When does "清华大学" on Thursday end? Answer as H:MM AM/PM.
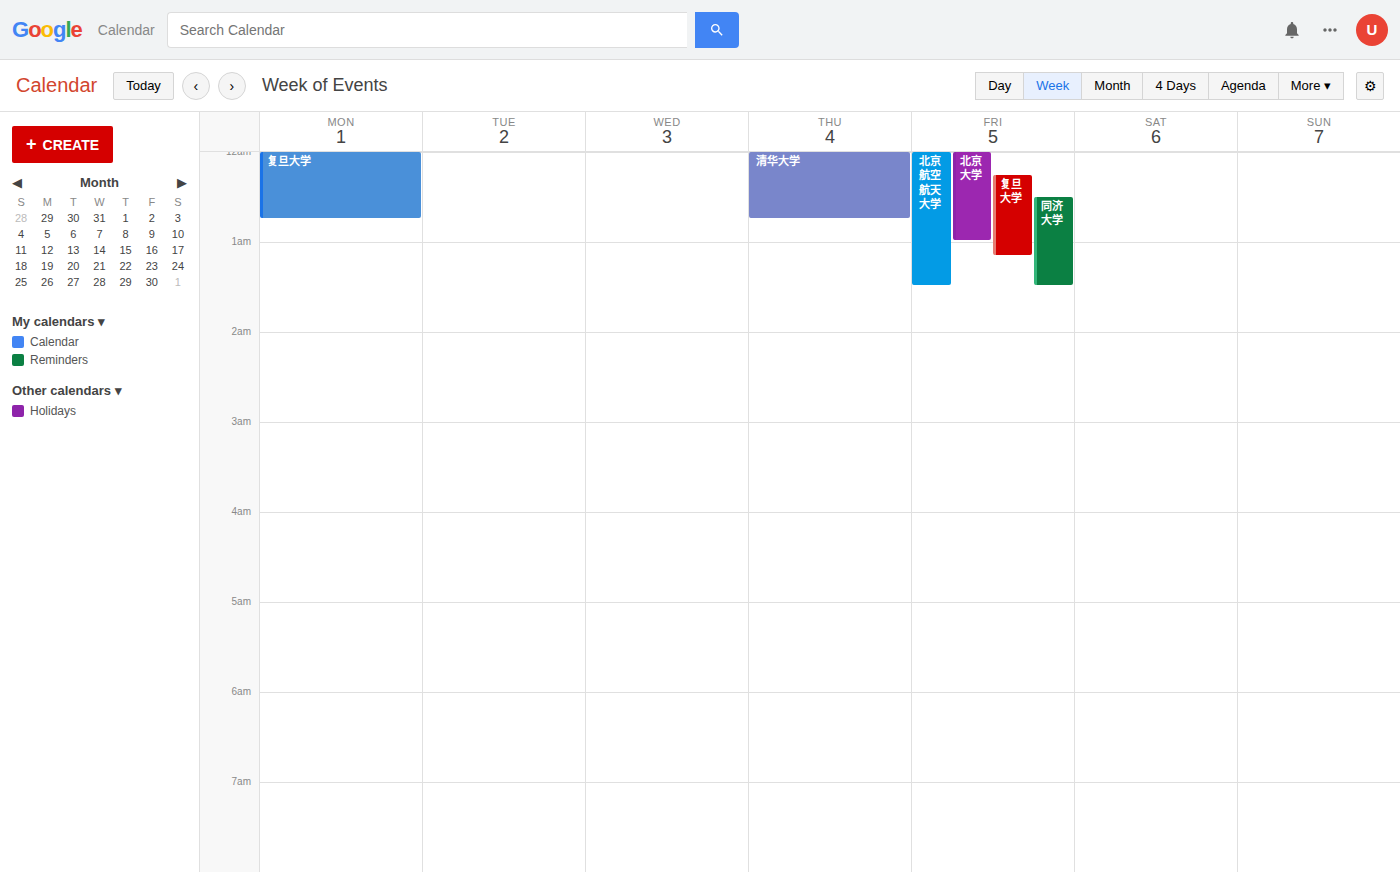
12:45 AM